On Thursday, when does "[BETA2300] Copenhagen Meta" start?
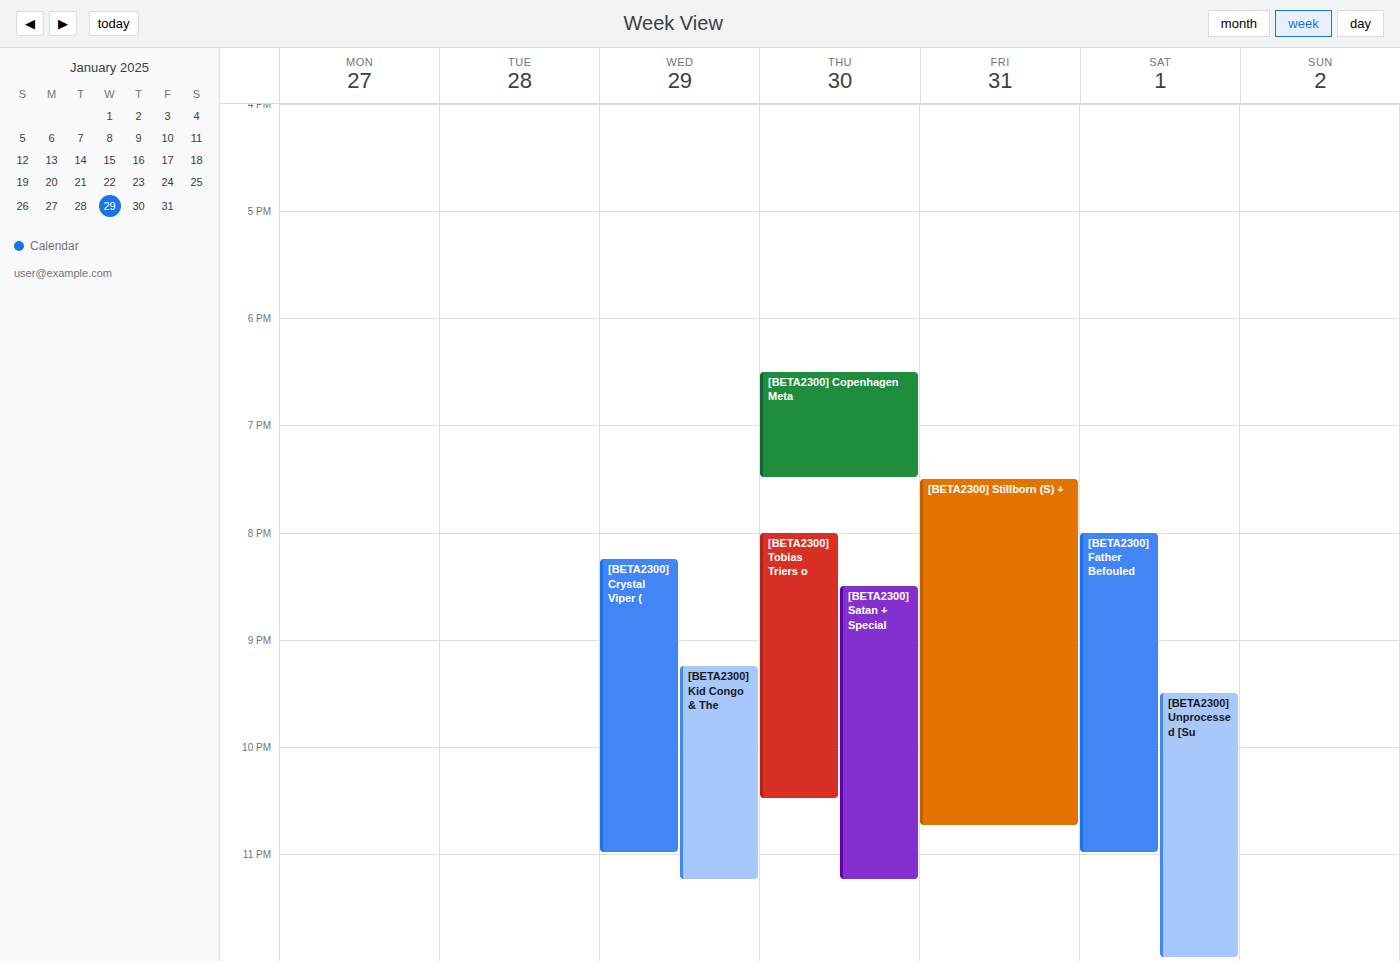
18:30